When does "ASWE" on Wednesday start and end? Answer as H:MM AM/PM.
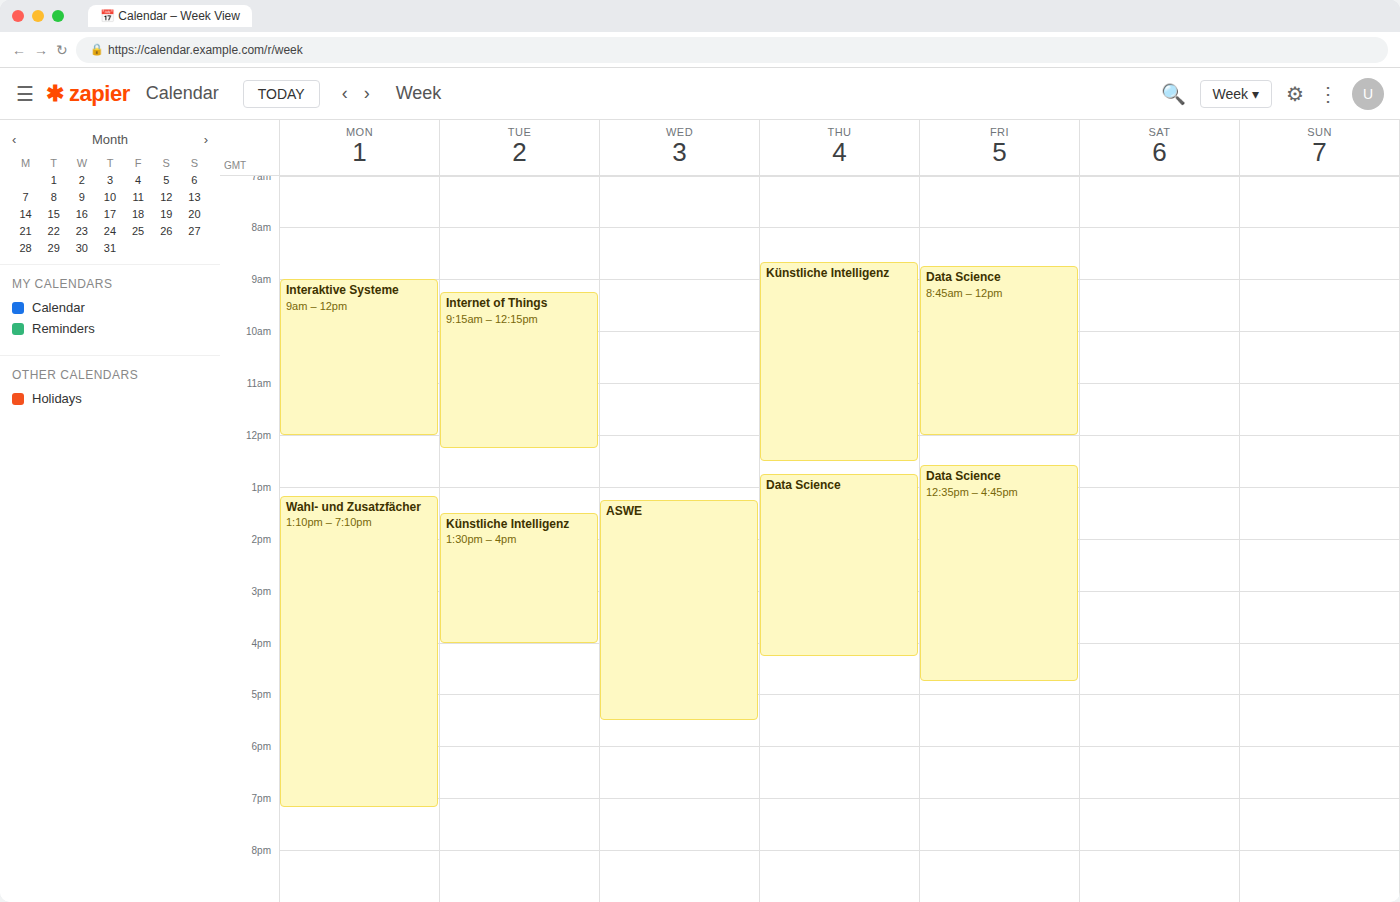
1:15 PM to 5:30 PM